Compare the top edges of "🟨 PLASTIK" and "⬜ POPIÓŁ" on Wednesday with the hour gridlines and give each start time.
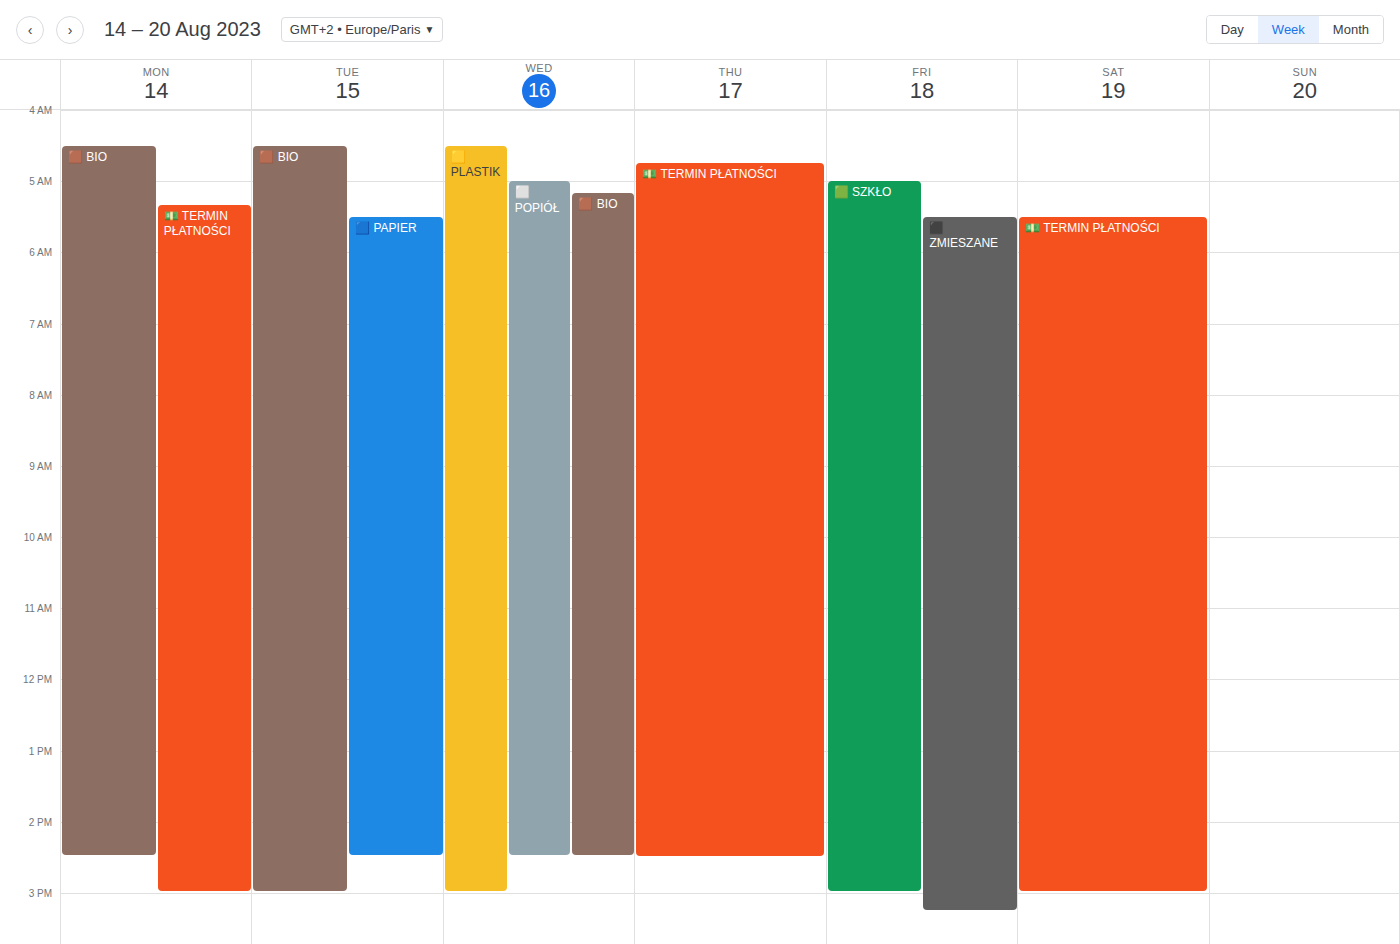
"🟨 PLASTIK": 04:30, halfway between the 04:00 and 05:00 lines. "⬜ POPIÓŁ": 05:00, exactly on the 05:00 line.